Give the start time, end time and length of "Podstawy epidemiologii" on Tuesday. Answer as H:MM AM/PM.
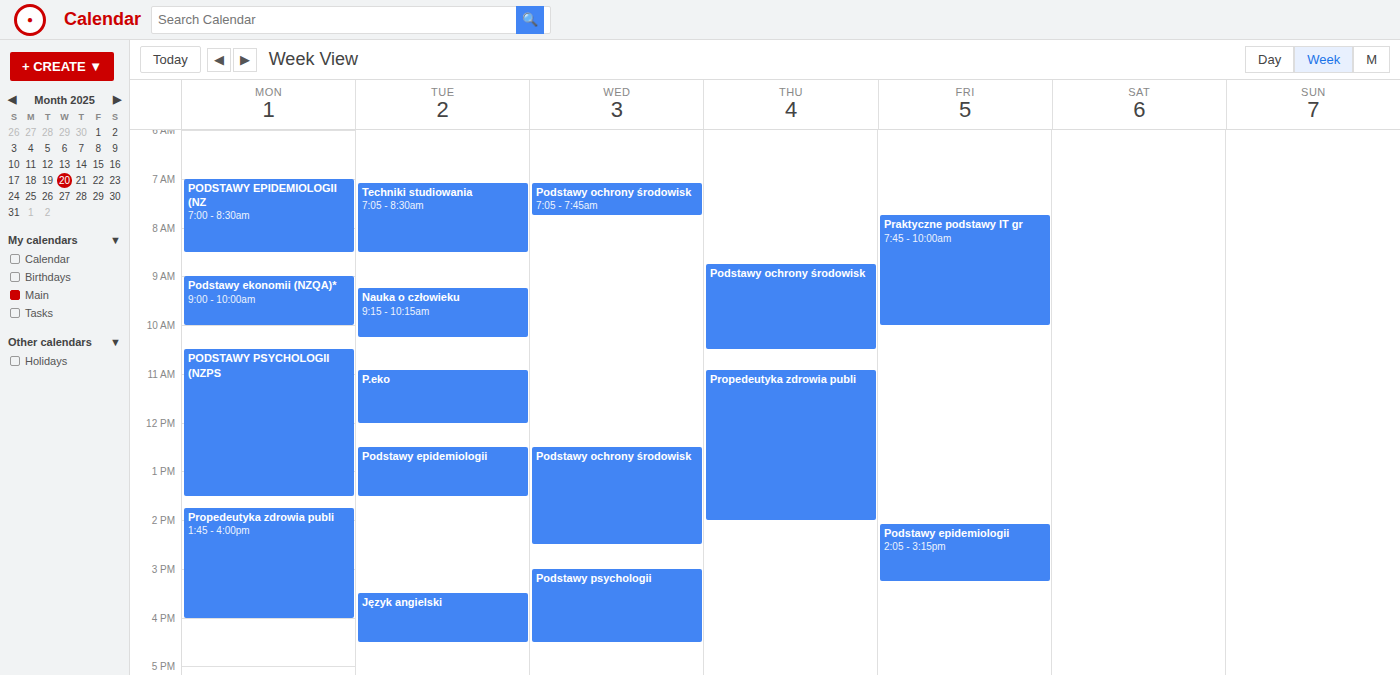
12:30 PM to 1:30 PM, 1 hour